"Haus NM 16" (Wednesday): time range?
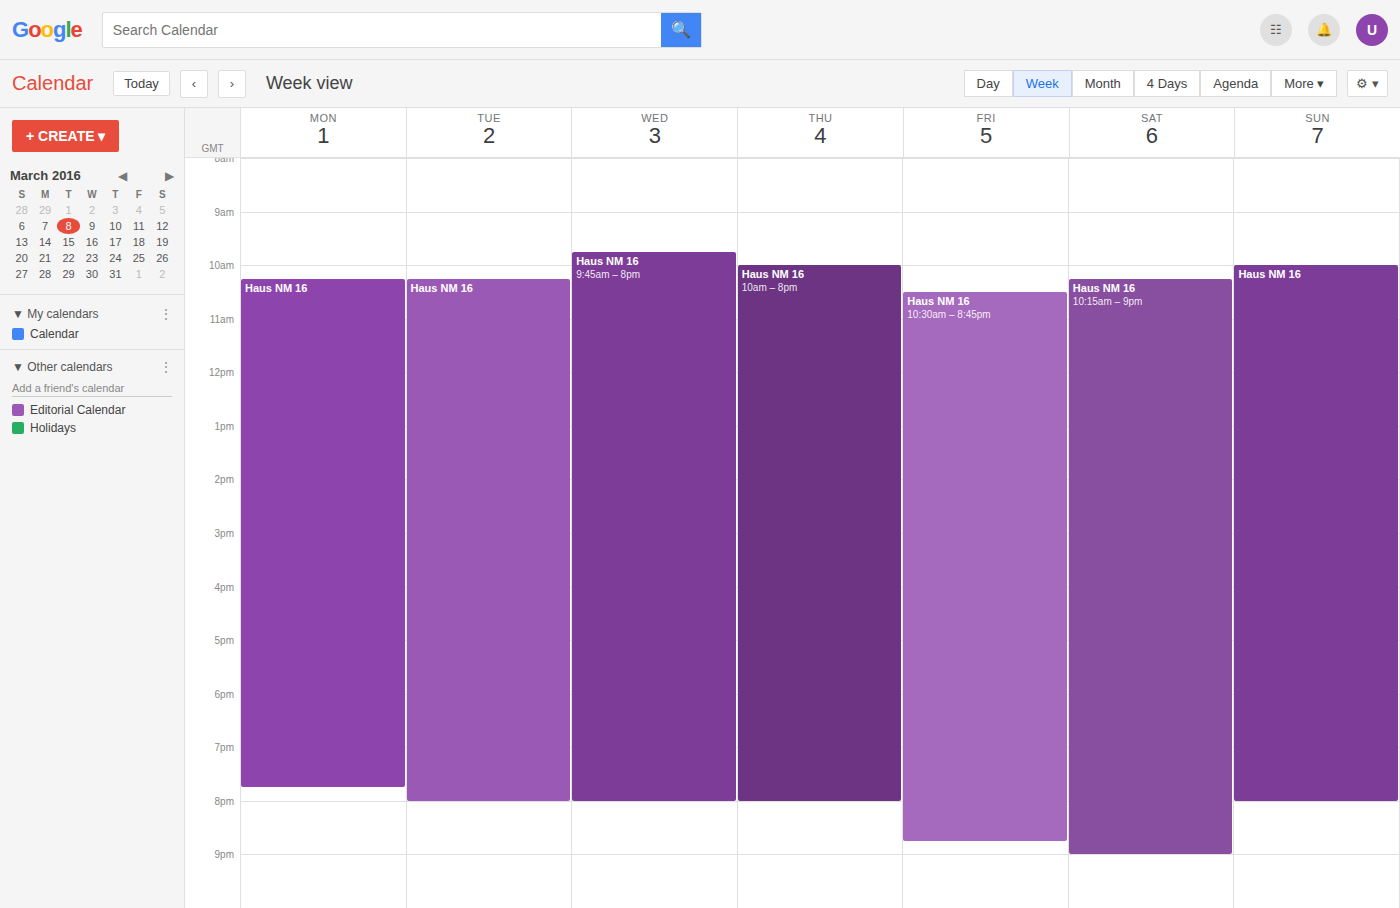
9:45 AM to 8:00 PM